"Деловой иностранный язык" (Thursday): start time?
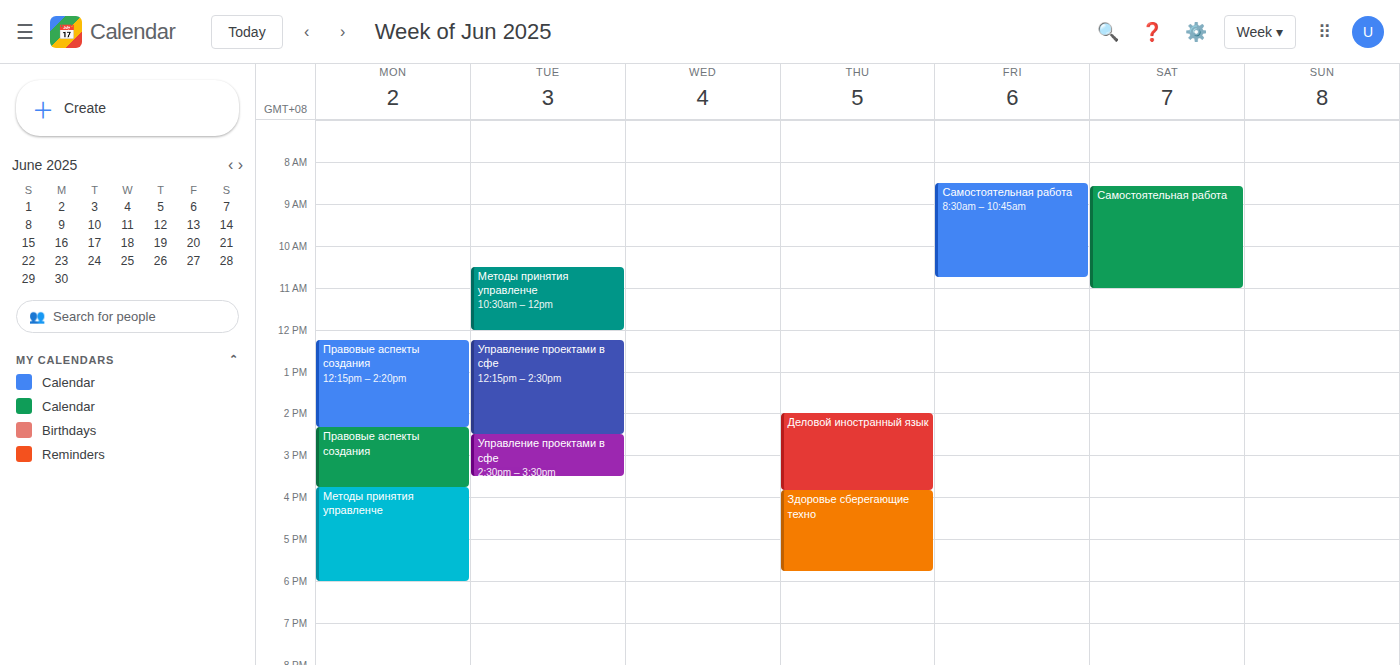
2:00 PM